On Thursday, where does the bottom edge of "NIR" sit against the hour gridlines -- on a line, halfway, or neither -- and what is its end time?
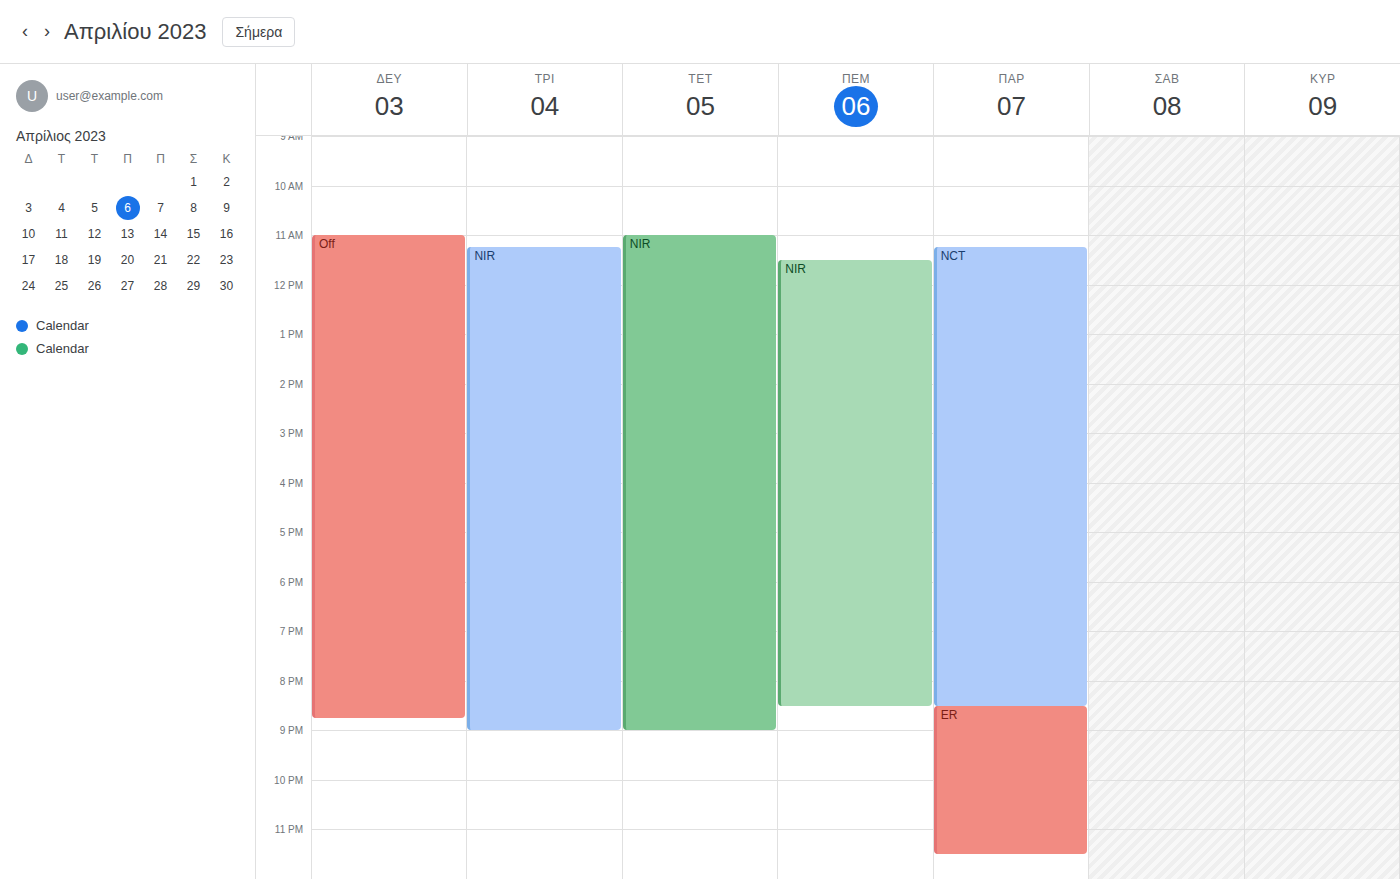
8:30 PM -- halfway between the 8 PM and 9 PM lines.